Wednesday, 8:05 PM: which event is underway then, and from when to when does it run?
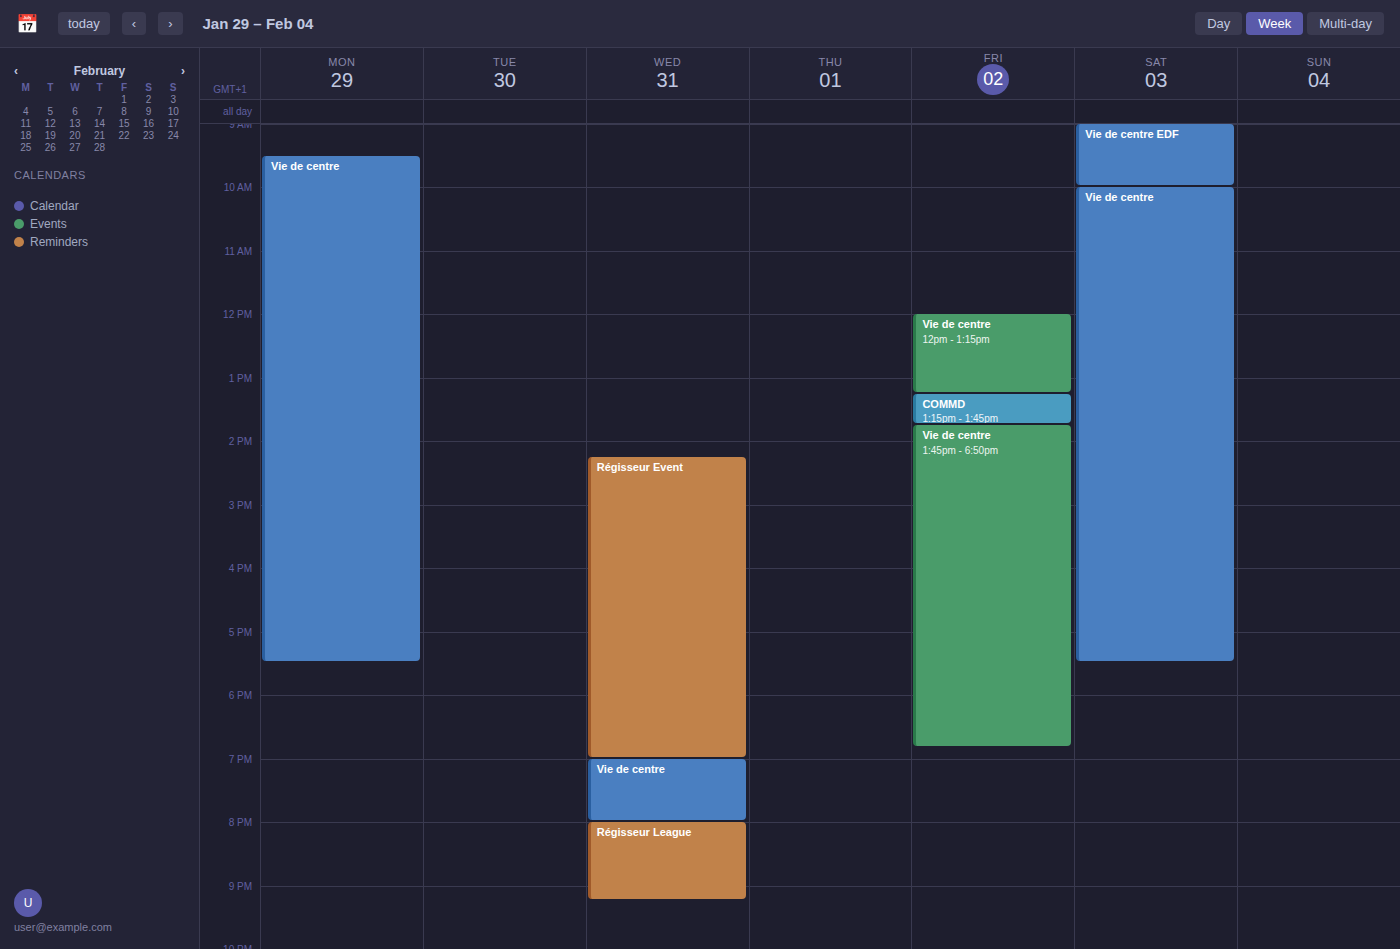
"Régisseur League", 8:00 PM to 9:15 PM